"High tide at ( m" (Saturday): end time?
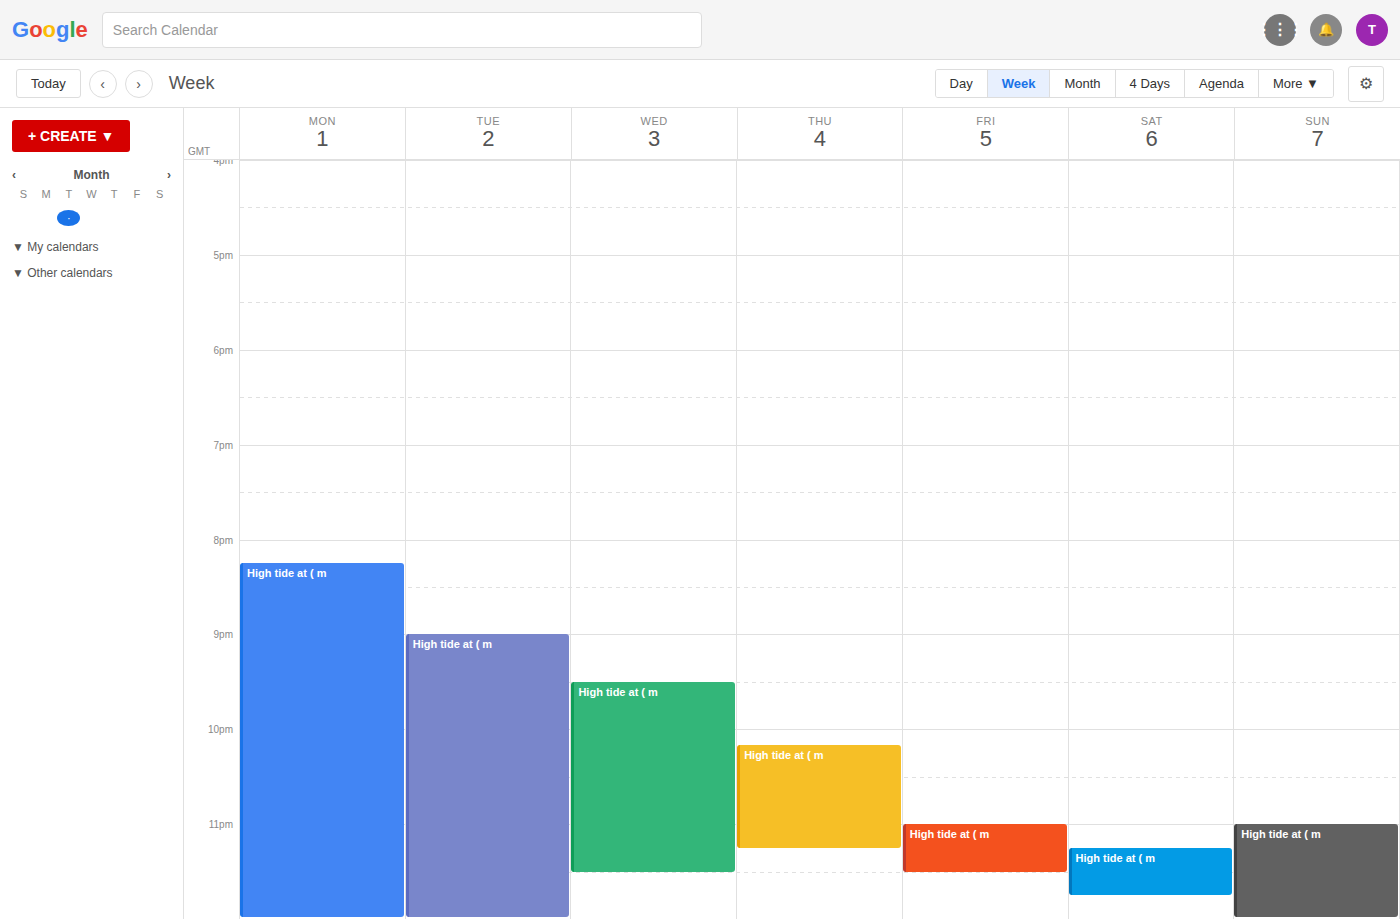
11:45 PM